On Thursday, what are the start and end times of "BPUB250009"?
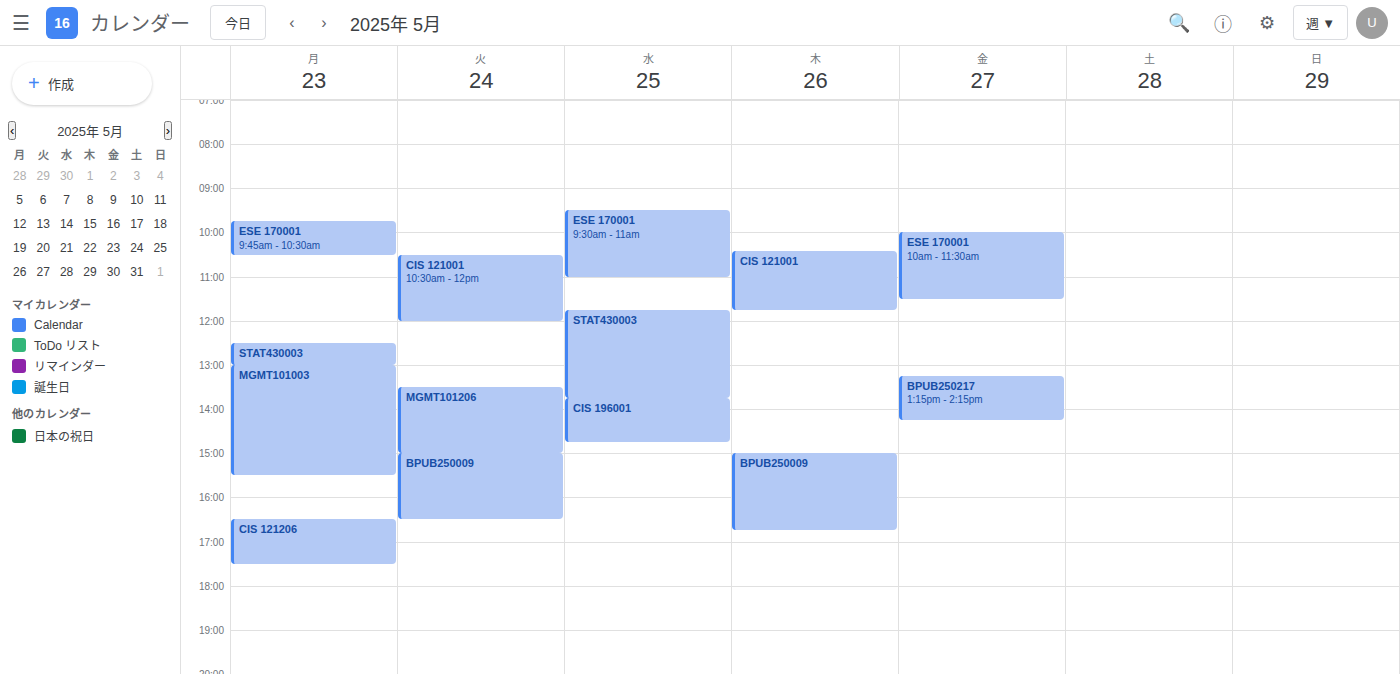
3:00 PM to 4:45 PM